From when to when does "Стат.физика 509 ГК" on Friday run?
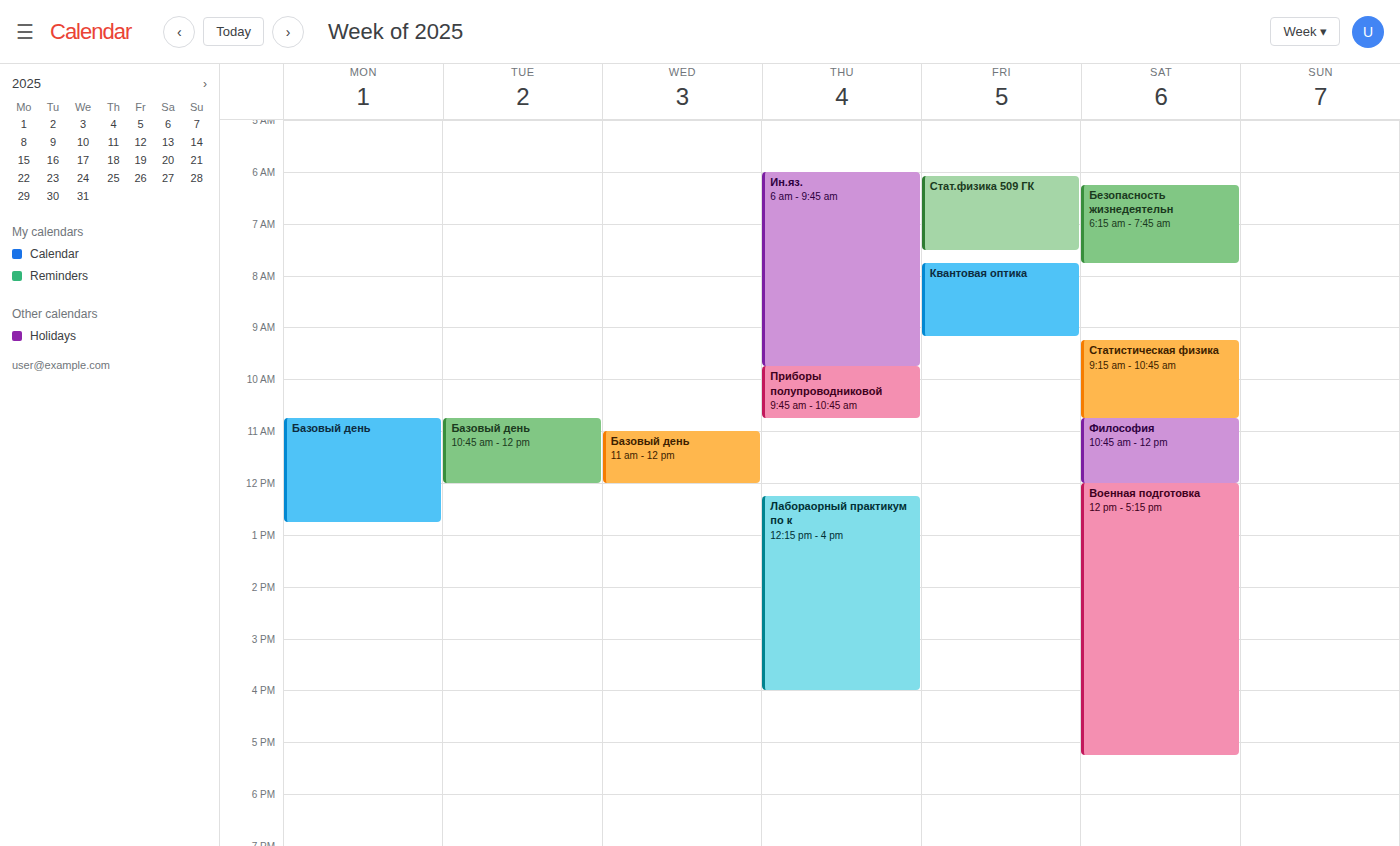
6:05 AM to 7:30 AM